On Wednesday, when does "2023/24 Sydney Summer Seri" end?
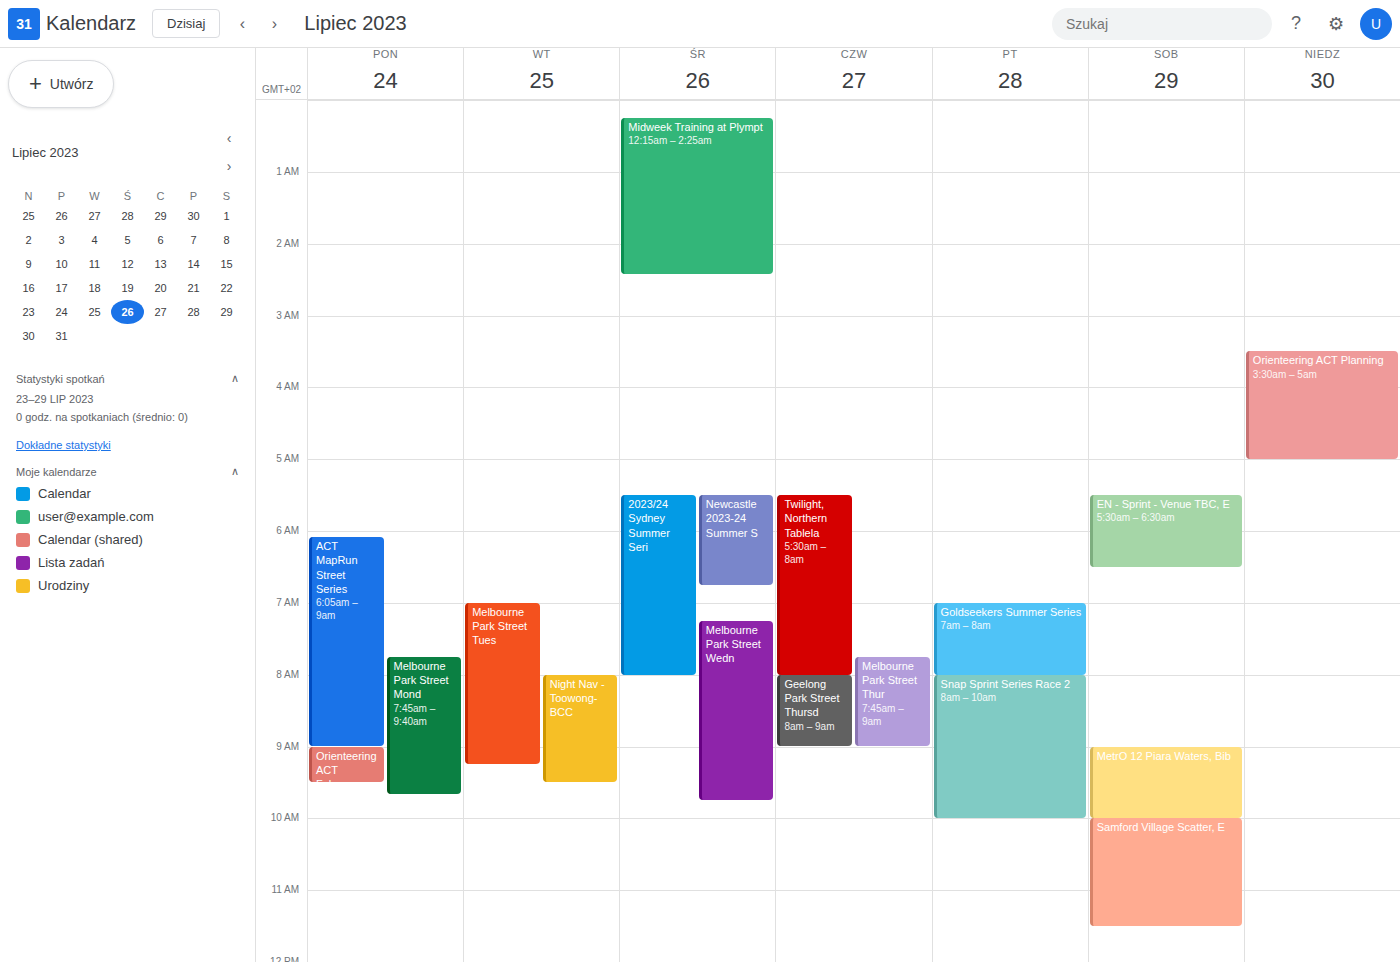
08:00